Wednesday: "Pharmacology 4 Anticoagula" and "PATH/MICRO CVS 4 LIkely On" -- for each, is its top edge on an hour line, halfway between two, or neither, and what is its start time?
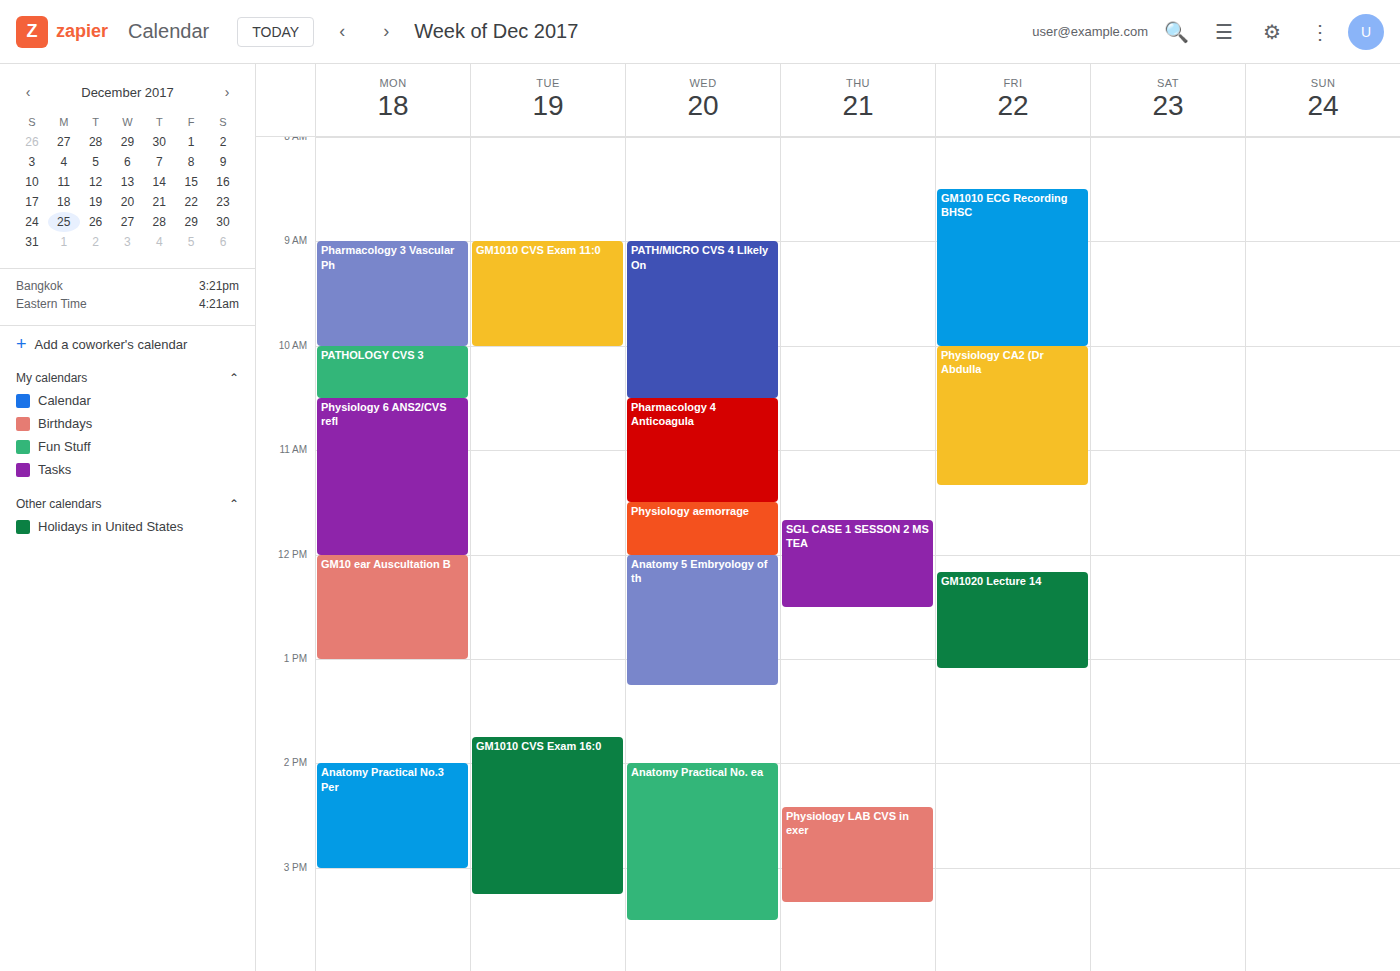
"Pharmacology 4 Anticoagula": 10:30 AM, halfway between the 10 AM and 11 AM lines. "PATH/MICRO CVS 4 LIkely On": 9:00 AM, exactly on the 9 AM line.